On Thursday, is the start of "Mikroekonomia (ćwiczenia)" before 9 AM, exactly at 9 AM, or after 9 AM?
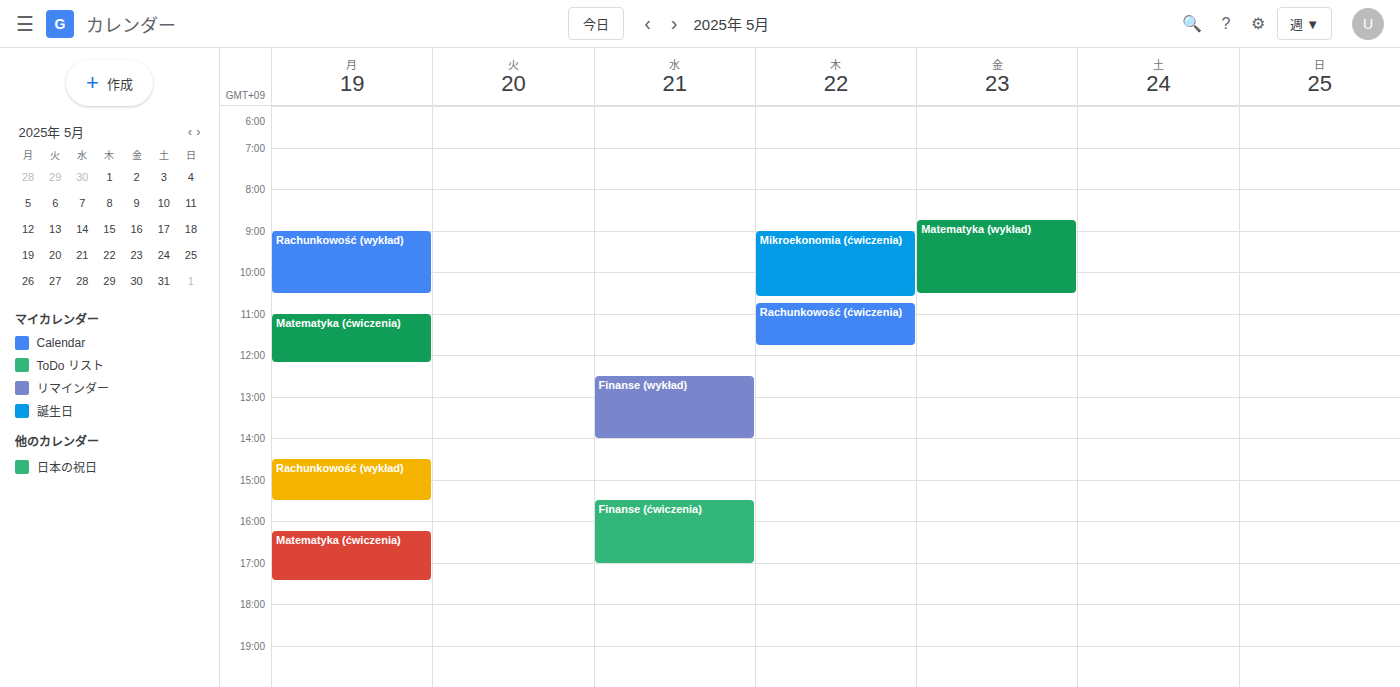
9:00 AM -- exactly at 9 AM, on the 9 AM line.